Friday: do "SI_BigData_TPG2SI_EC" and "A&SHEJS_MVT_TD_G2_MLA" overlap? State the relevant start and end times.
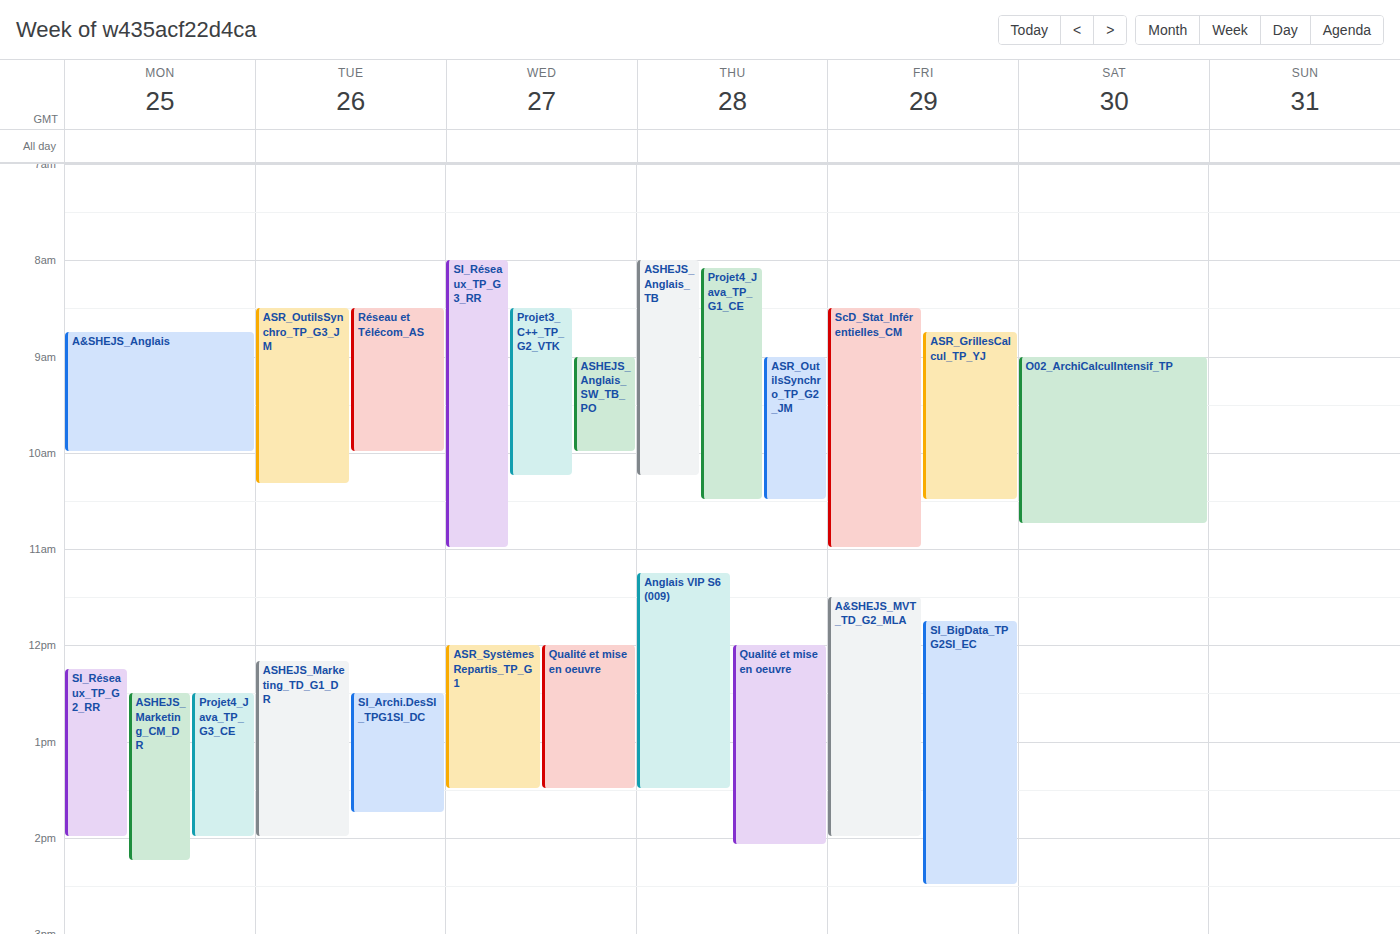
"SI_BigData_TPG2SI_EC" starts at 11:45 AM, before "A&SHEJS_MVT_TD_G2_MLA" ends at 2:00 PM -- they overlap.